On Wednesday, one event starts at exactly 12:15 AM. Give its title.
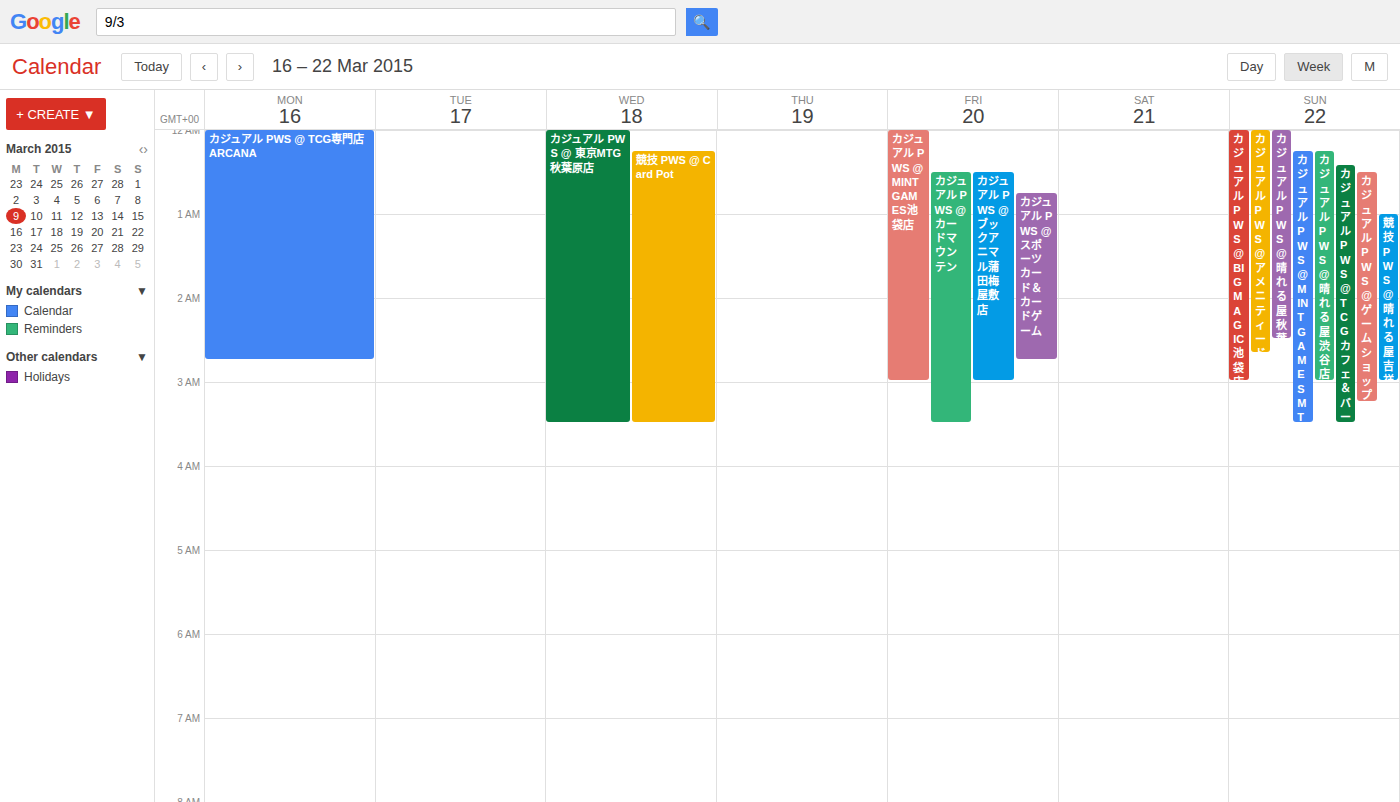
"競技 PWS @ Card Pot"